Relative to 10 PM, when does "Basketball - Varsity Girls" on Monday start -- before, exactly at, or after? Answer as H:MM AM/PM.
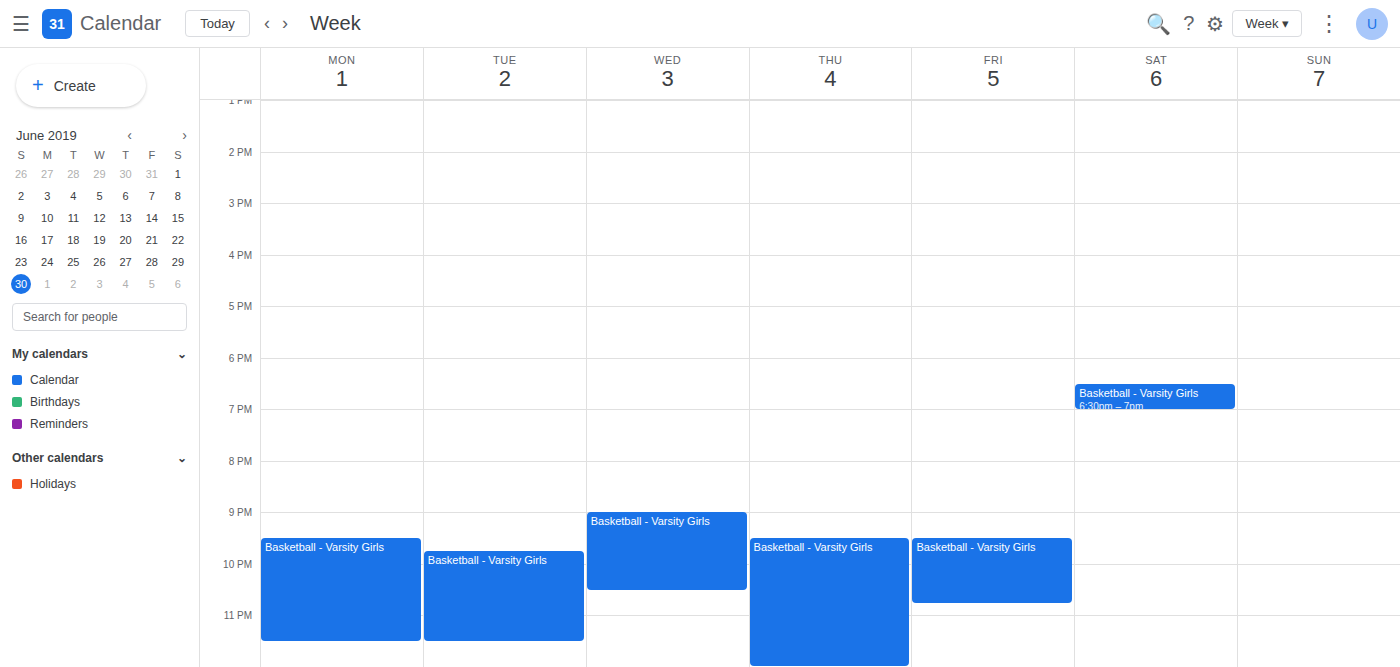
9:30 PM -- before 10 PM, 30 minutes above the 10 PM line.